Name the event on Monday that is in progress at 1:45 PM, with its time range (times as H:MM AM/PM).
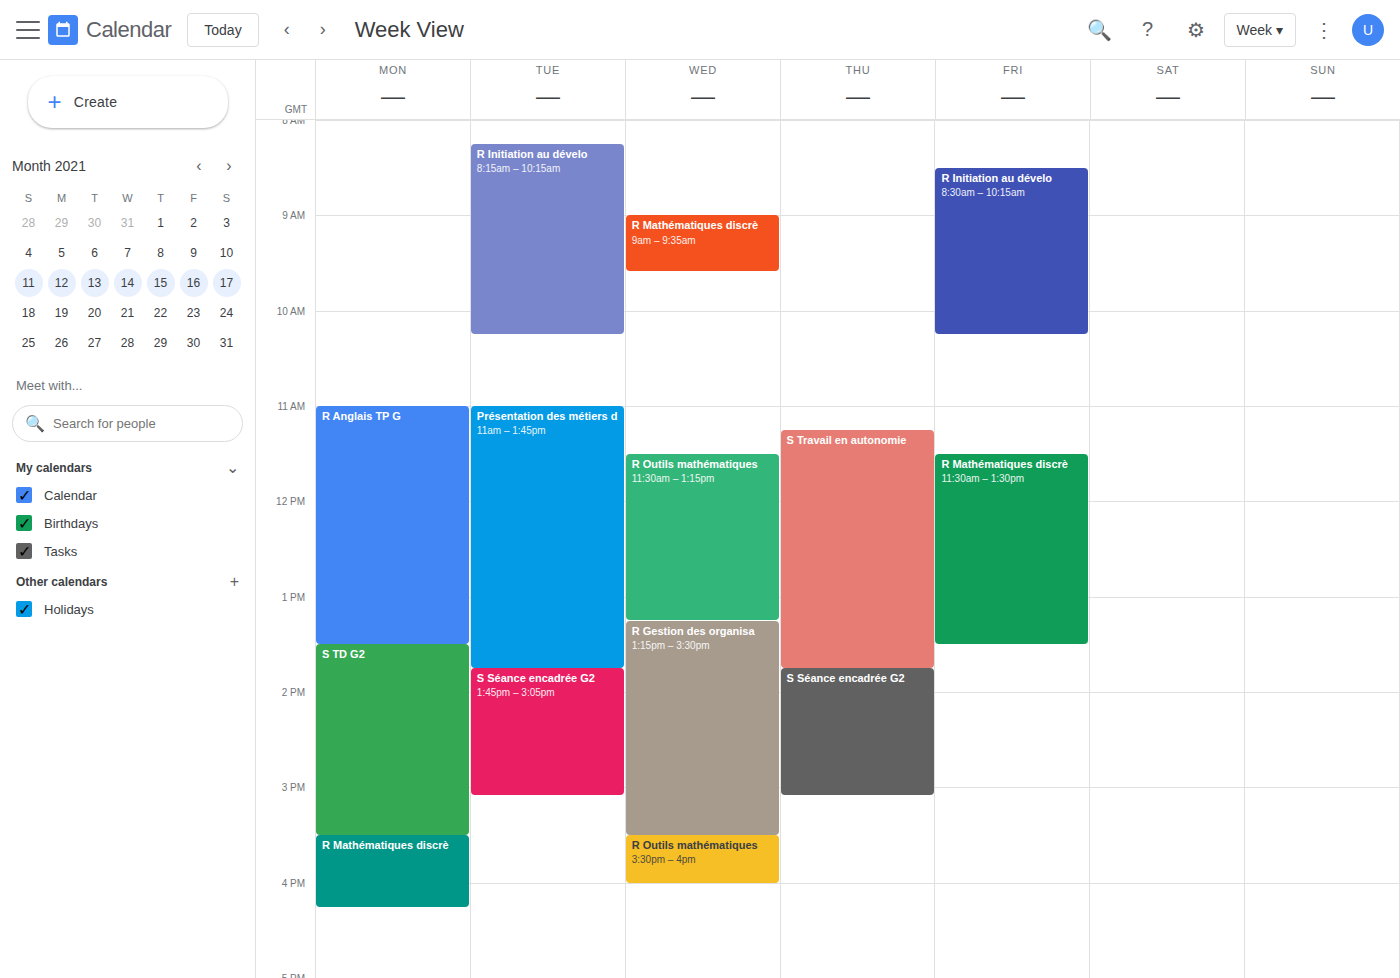
"S TD G2", 1:30 PM to 3:30 PM